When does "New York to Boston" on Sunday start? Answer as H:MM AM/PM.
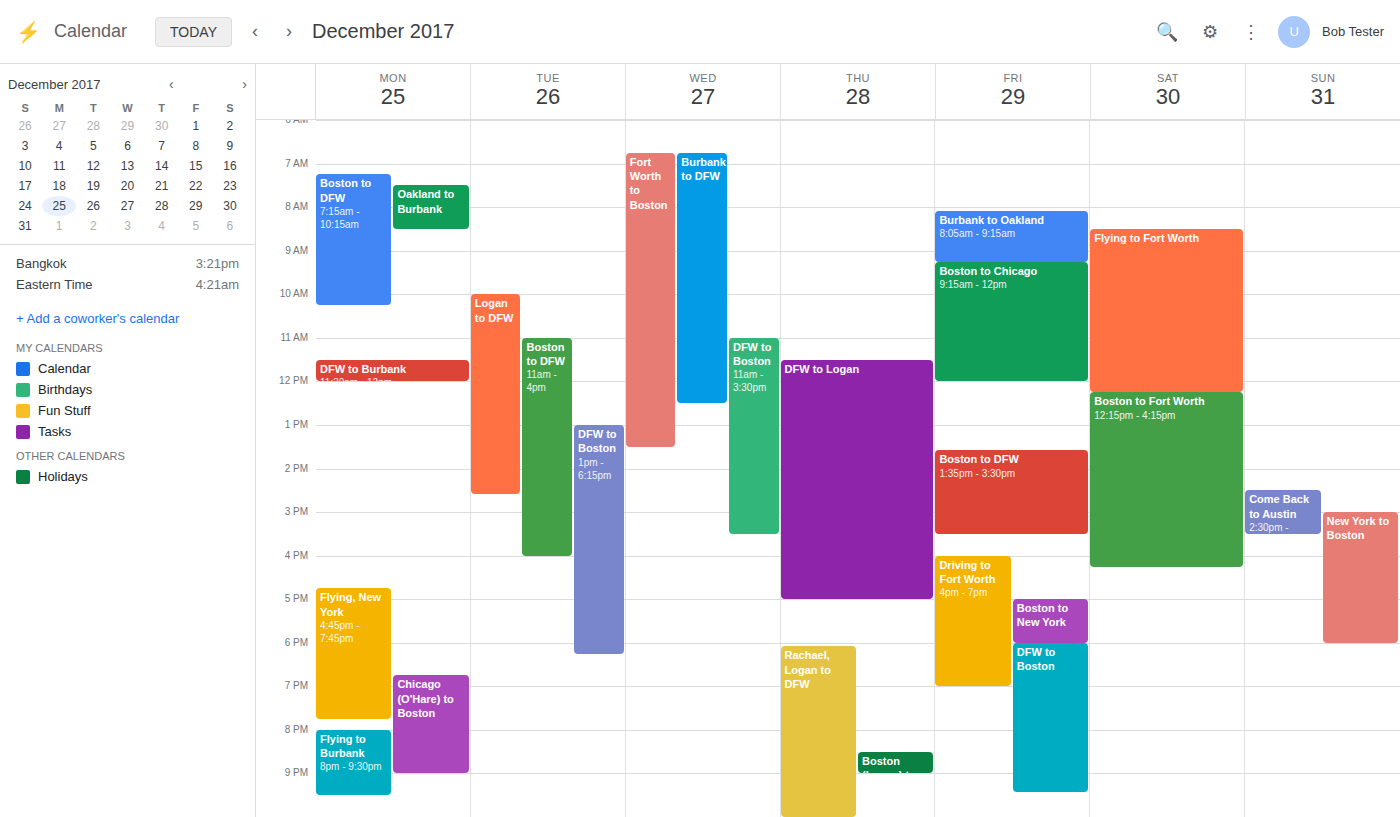
3:00 PM